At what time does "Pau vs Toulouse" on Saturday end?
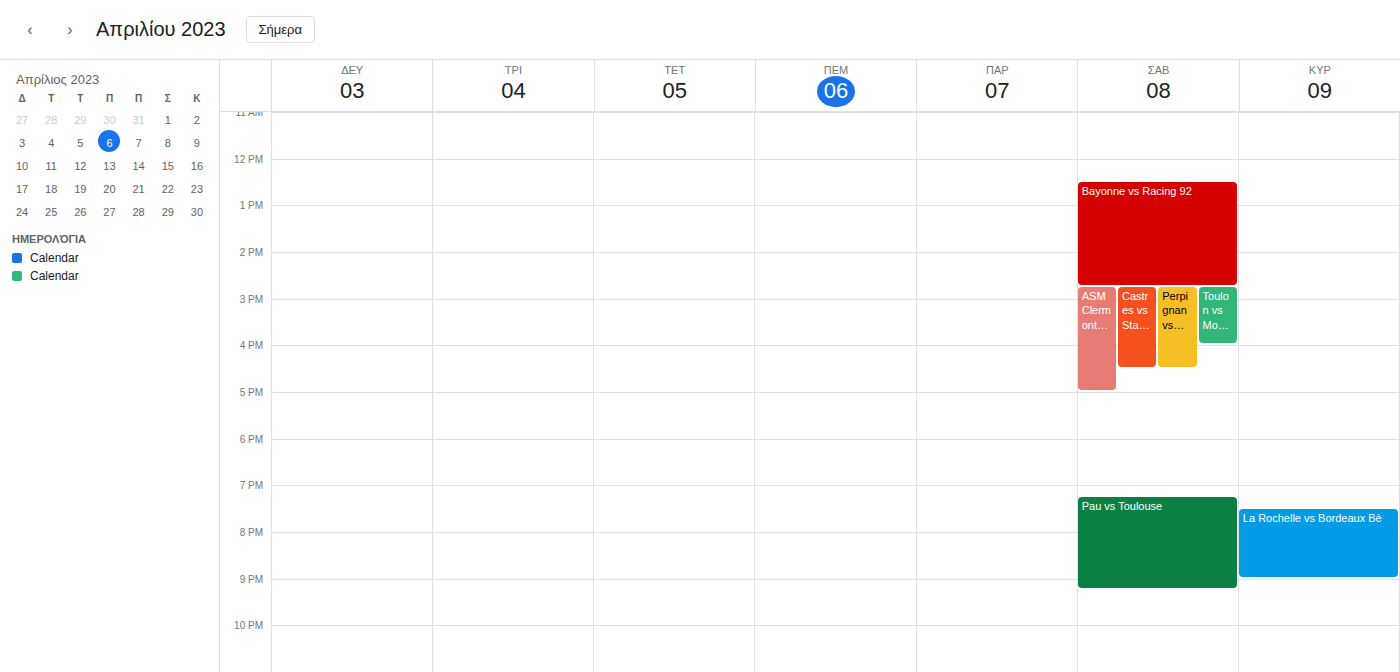
9:15 PM